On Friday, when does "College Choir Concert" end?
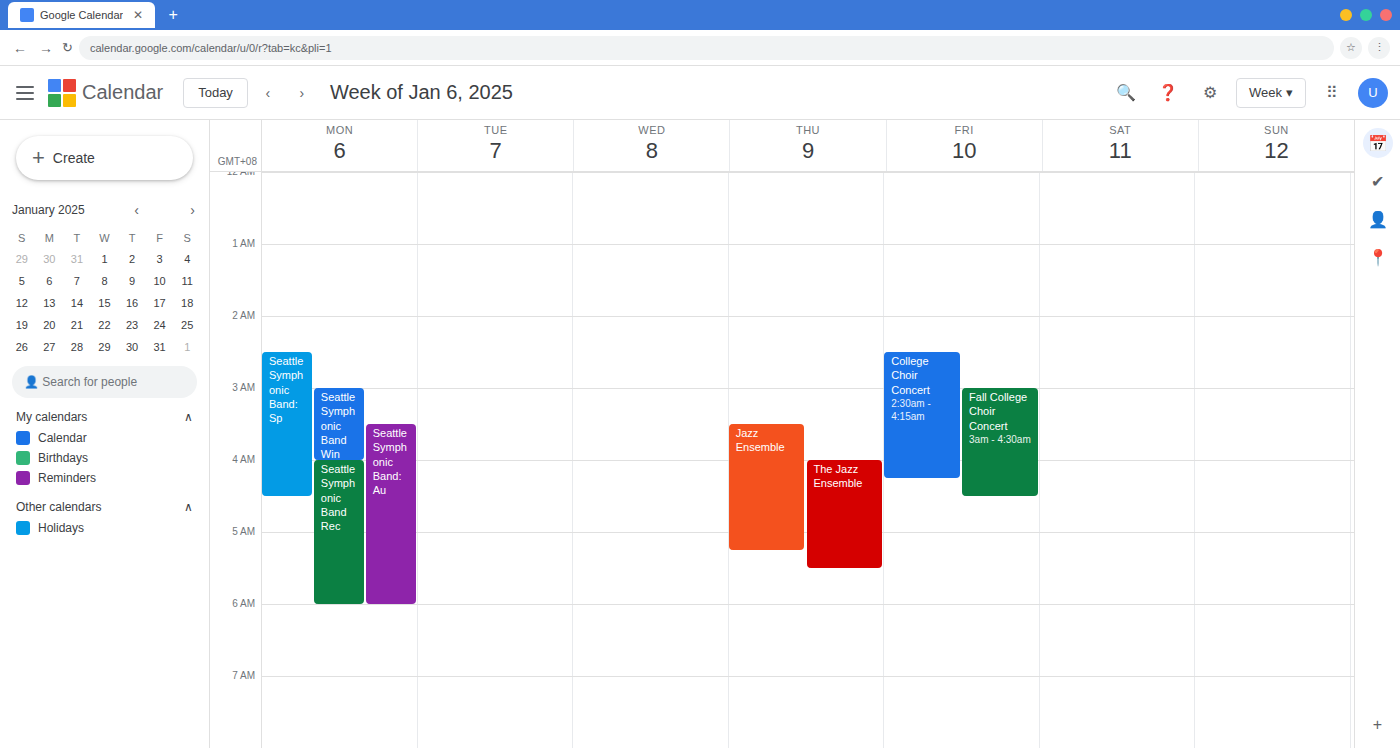
4:15 AM